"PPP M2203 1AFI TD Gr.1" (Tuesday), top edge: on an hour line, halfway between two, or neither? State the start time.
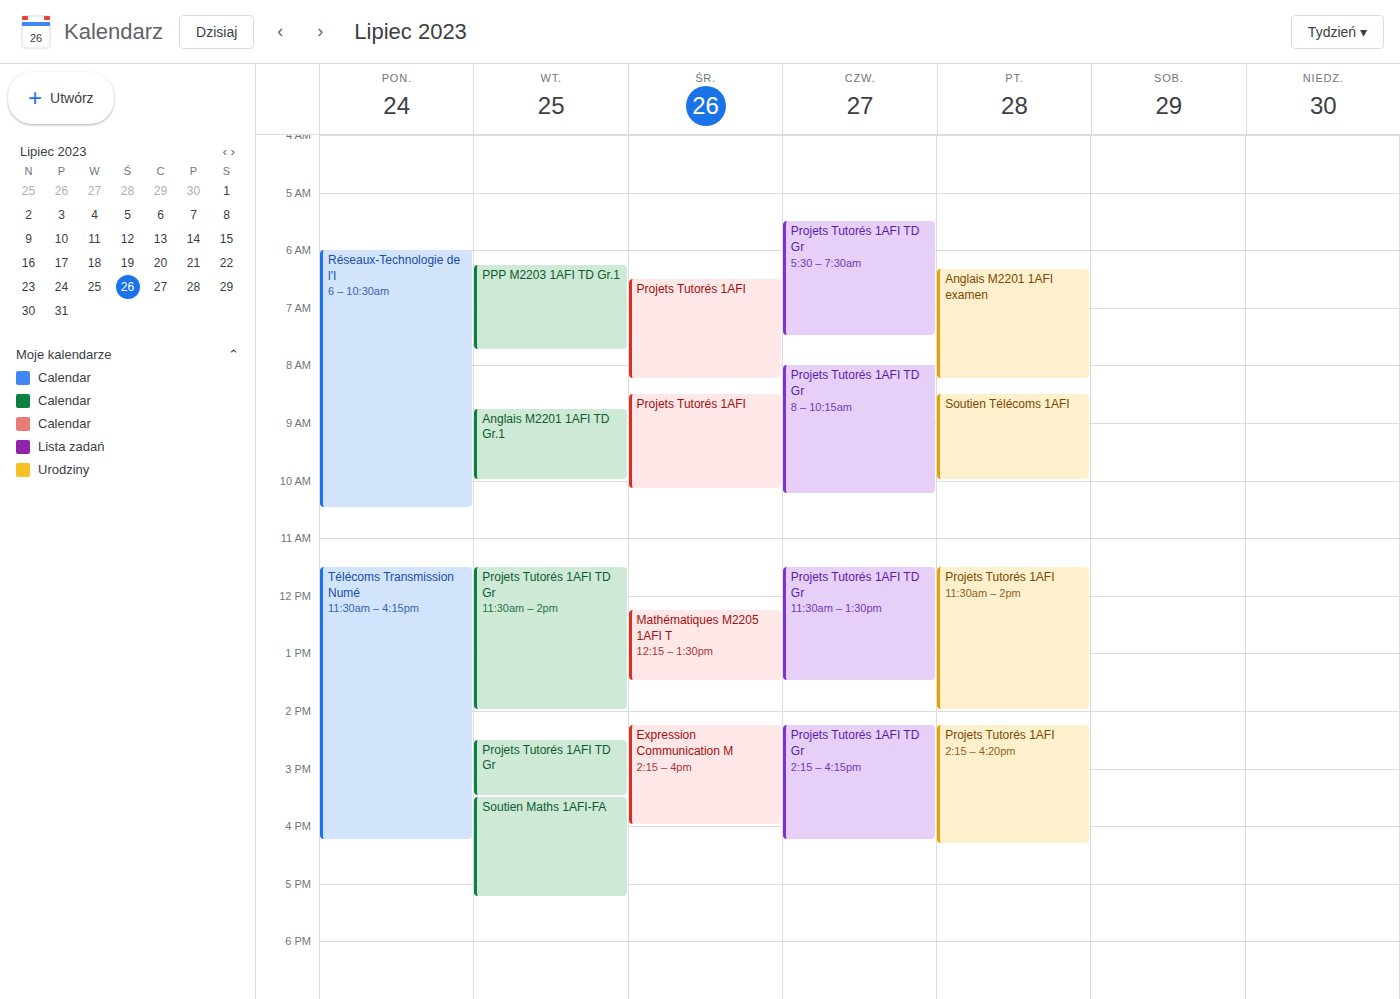
6:15 AM -- neither: a quarter of the way from the 6 AM line to the 7 AM line.